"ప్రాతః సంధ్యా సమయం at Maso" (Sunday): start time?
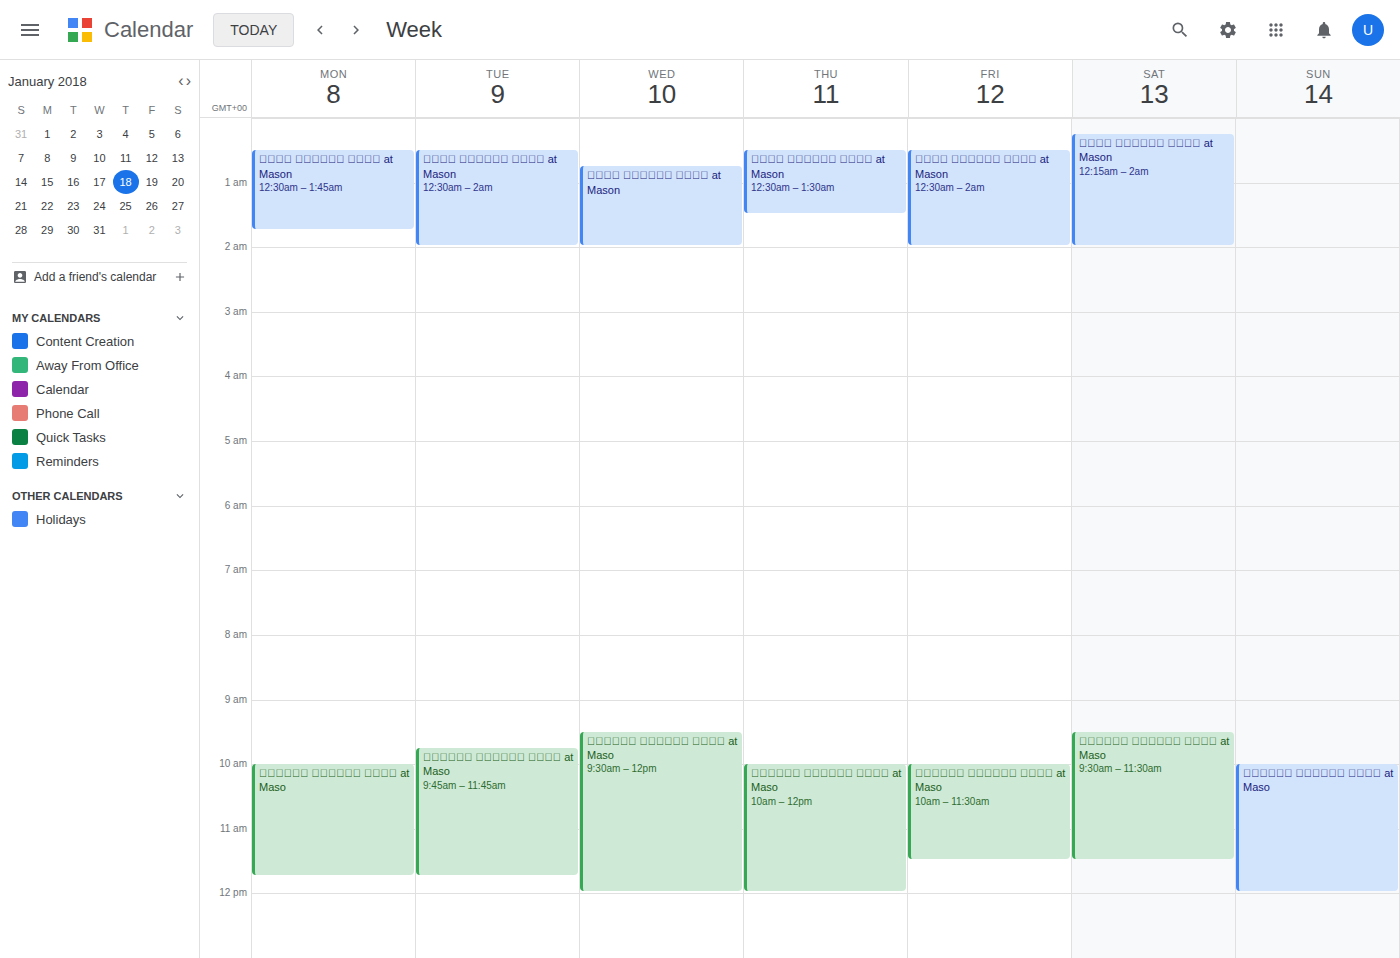
10:00 AM